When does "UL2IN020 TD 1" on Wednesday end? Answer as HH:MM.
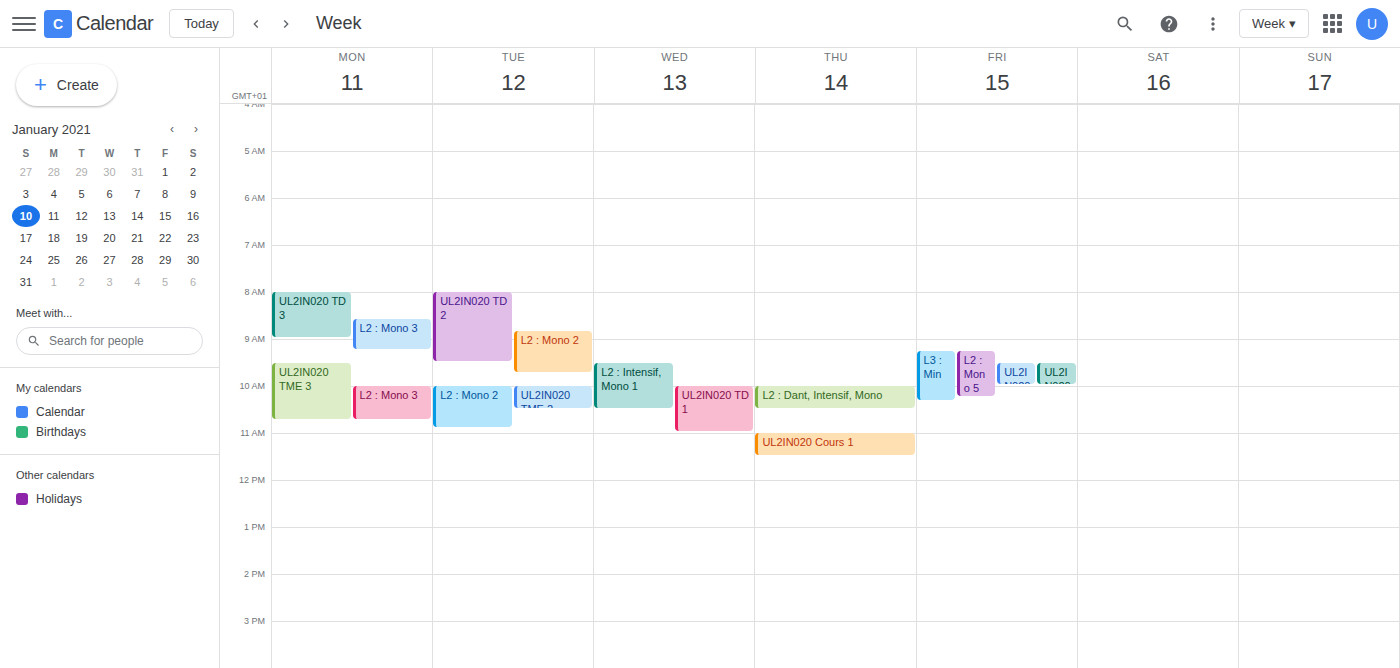
11:00